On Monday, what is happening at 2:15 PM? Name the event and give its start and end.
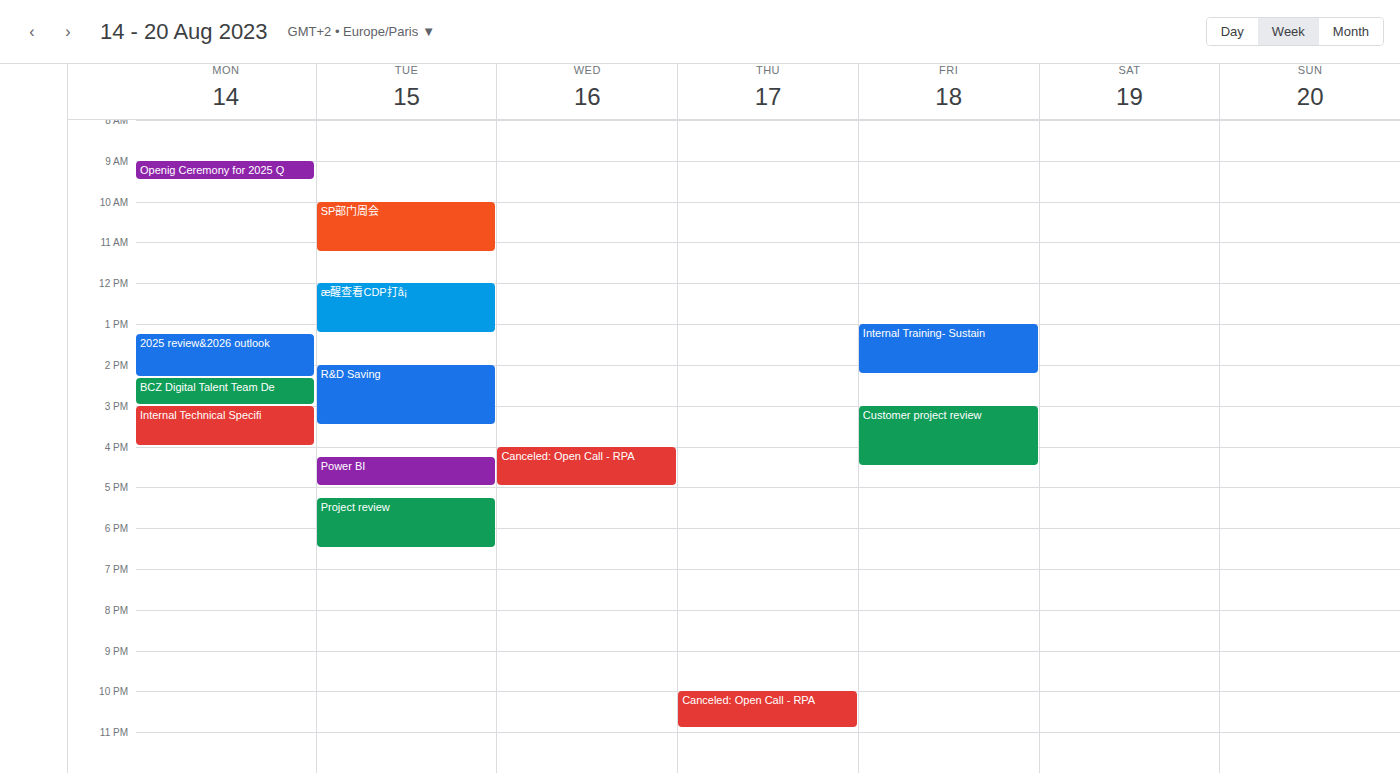
"2025 review&2026 outlook", 1:15 PM to 2:20 PM